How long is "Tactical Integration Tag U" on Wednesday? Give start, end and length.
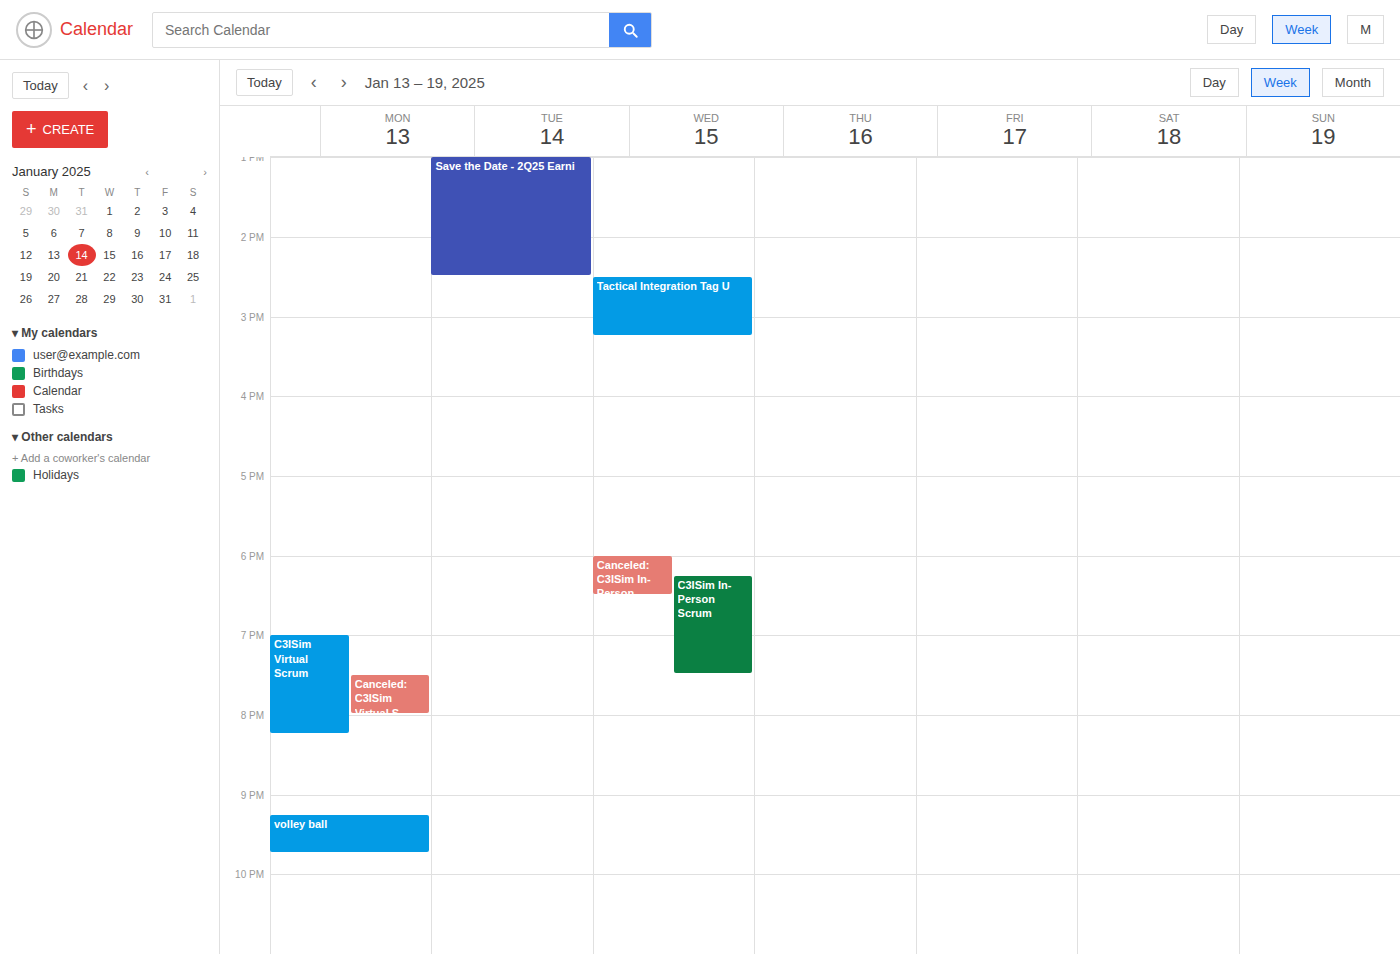
2:30 PM to 3:15 PM, 45 minutes